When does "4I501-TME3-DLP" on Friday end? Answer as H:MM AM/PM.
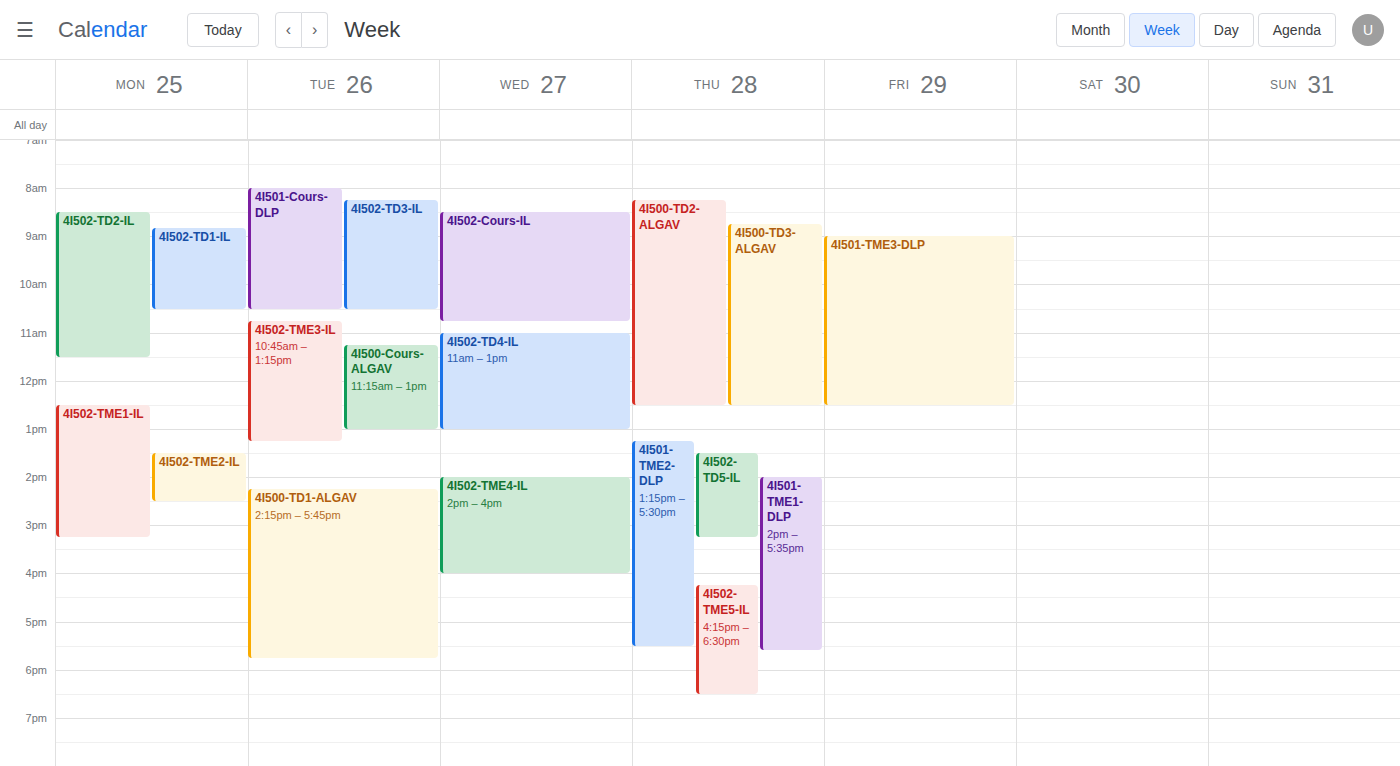
12:30 PM